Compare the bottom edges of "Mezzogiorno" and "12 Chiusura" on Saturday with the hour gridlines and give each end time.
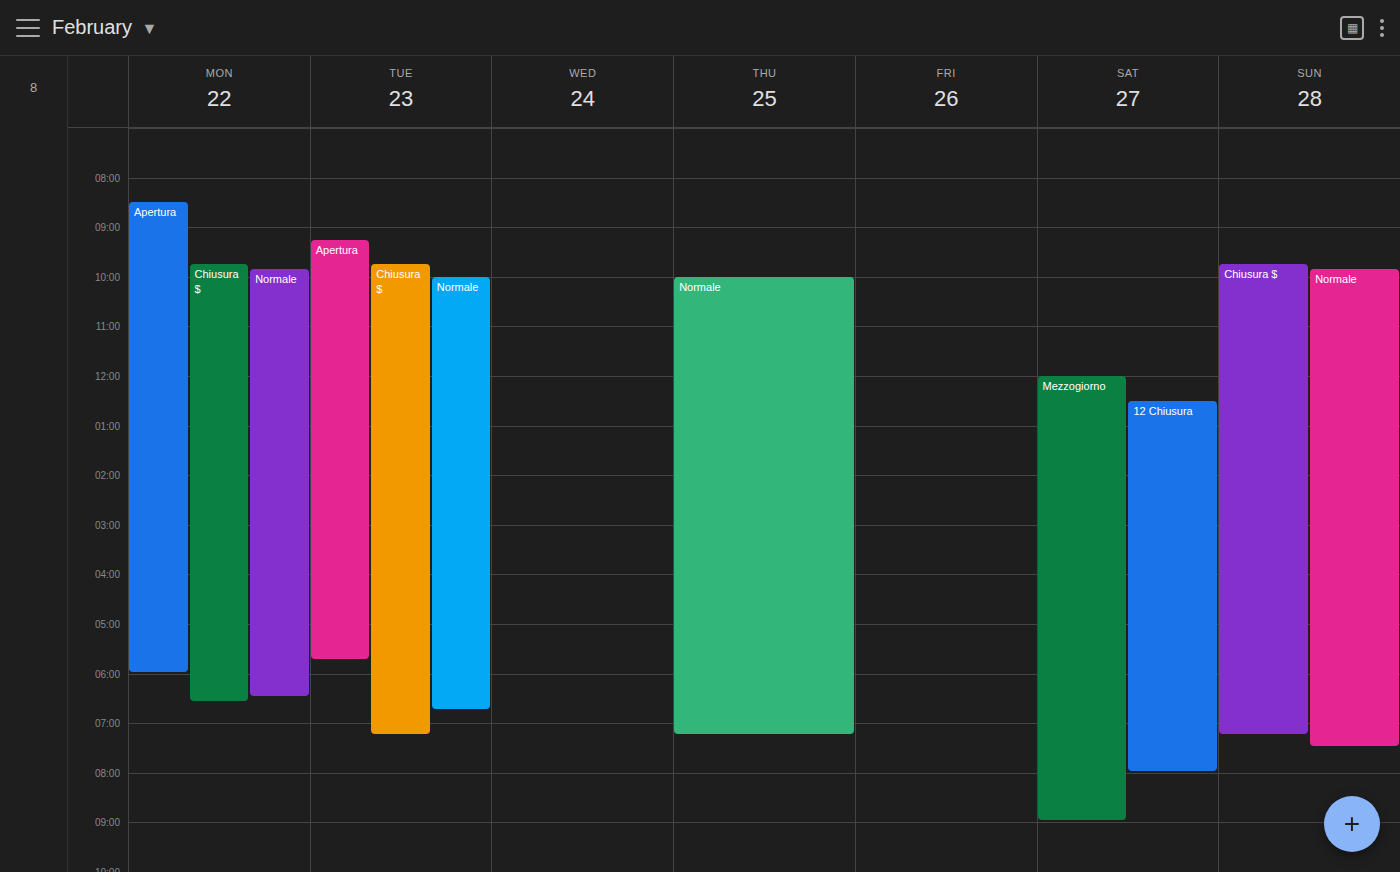
"Mezzogiorno": 9:00 PM, exactly on the 9 PM line. "12 Chiusura": 8:00 PM, exactly on the 8 PM line.